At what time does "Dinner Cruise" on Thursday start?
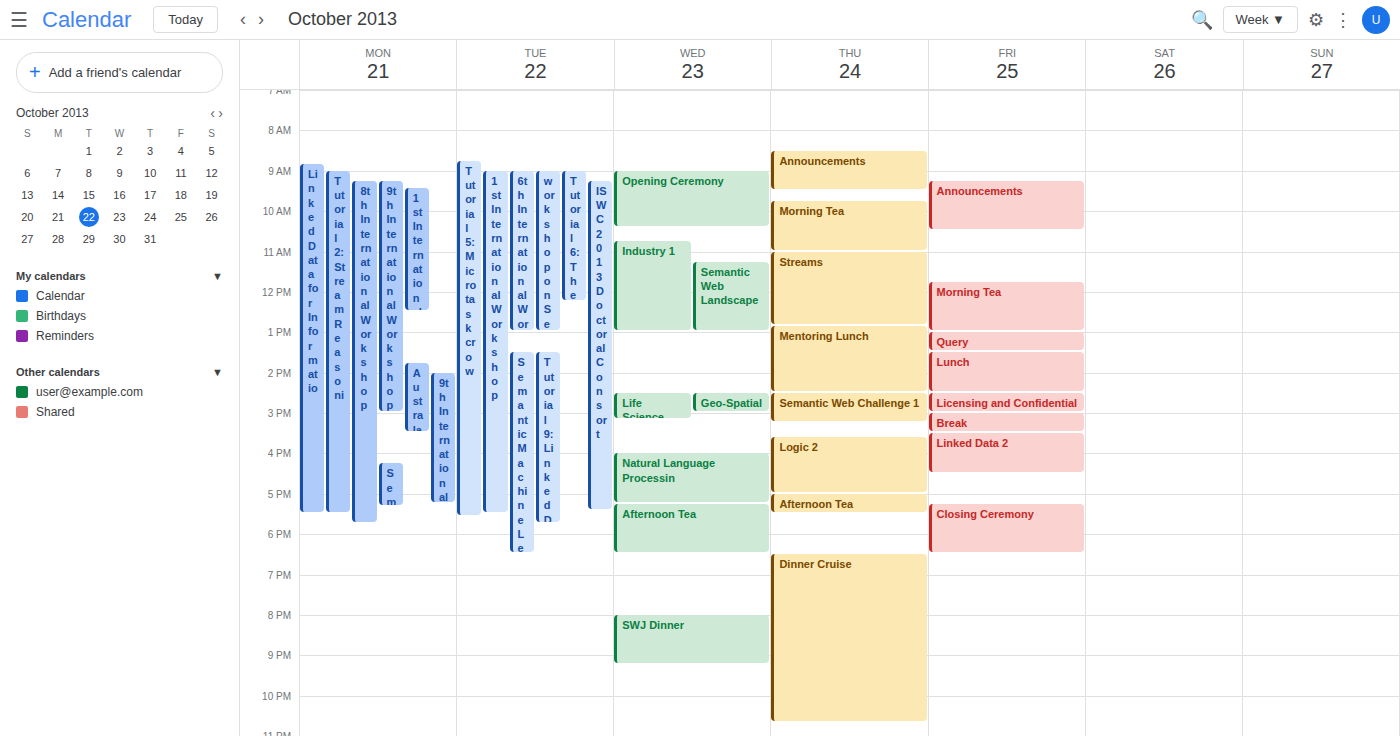
6:30 PM